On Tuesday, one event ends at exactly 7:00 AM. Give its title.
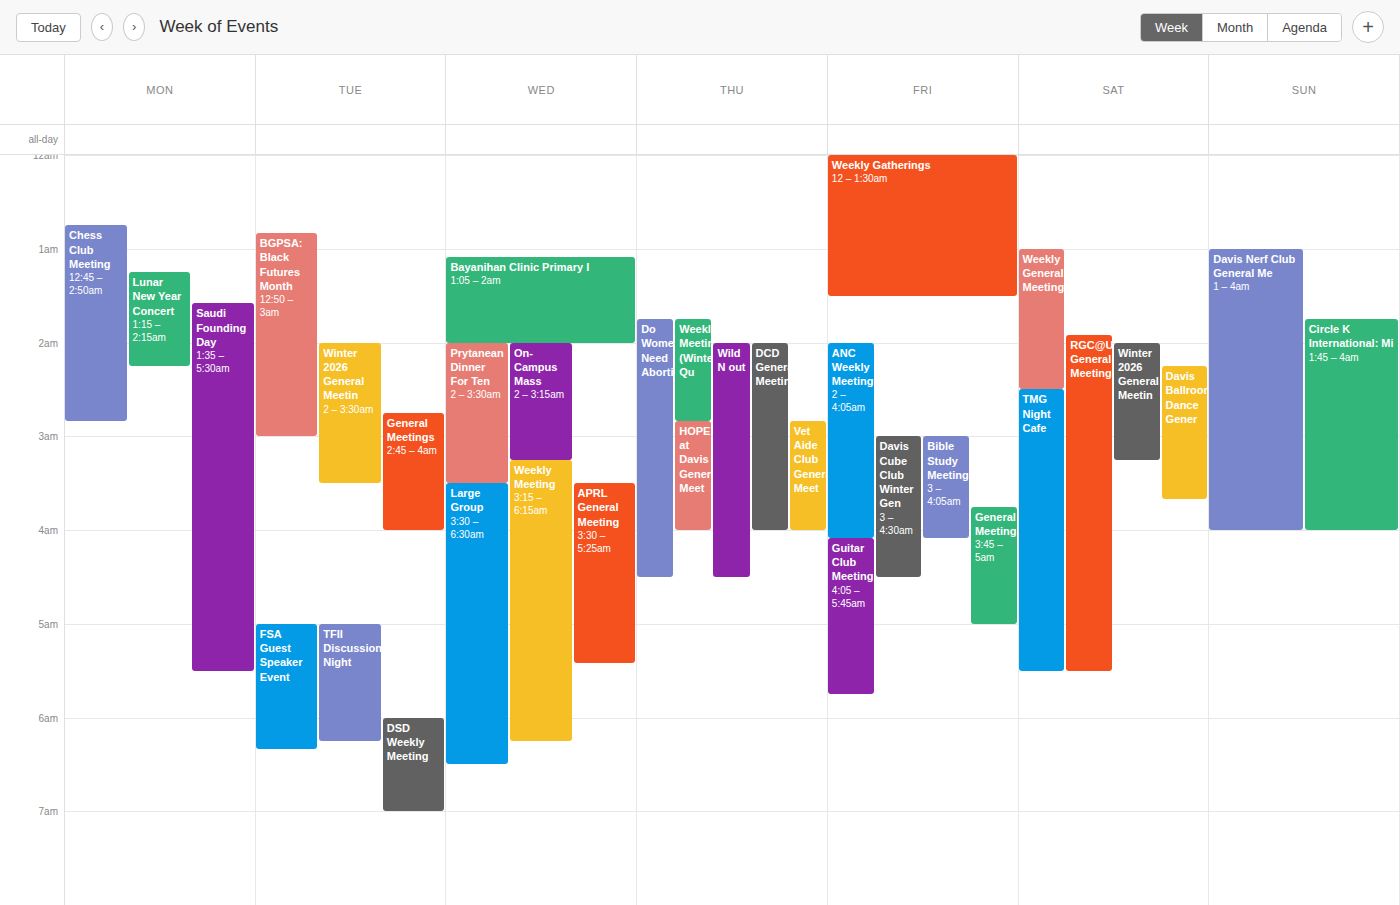
"DSD Weekly Meeting"